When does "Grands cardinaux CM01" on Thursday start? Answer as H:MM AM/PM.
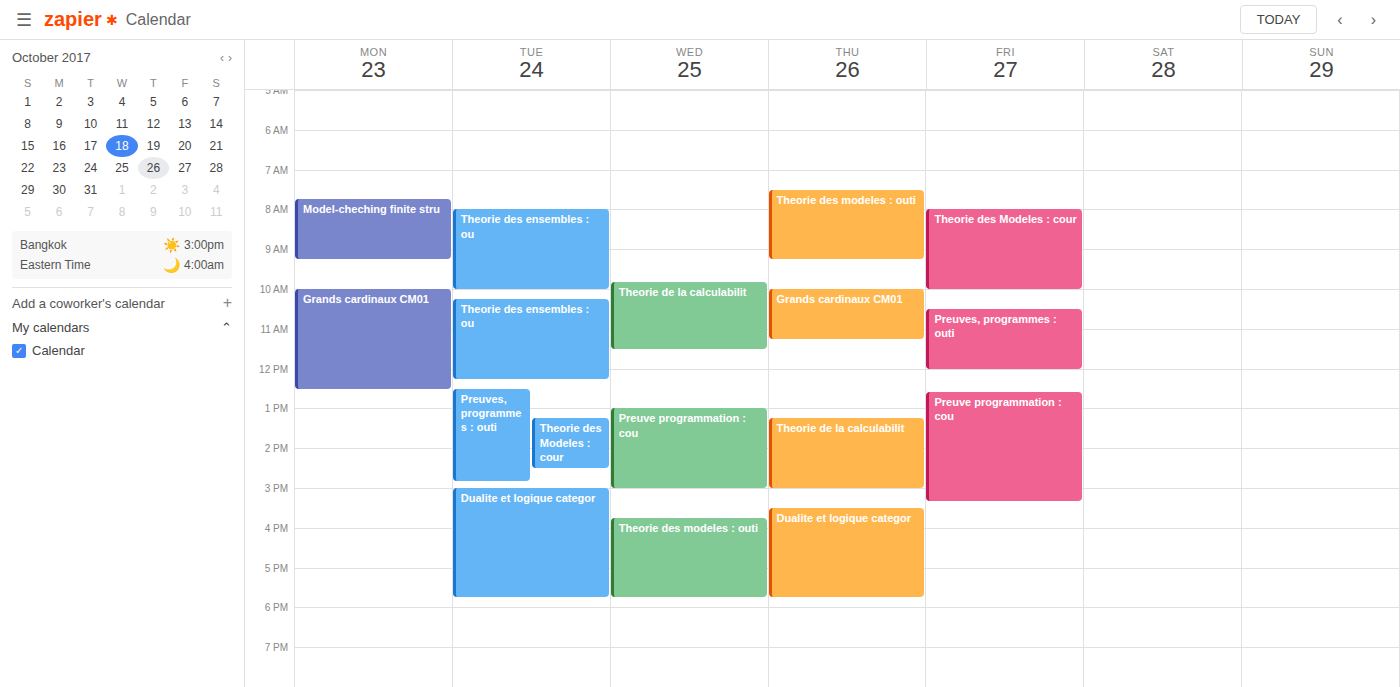
10:00 AM